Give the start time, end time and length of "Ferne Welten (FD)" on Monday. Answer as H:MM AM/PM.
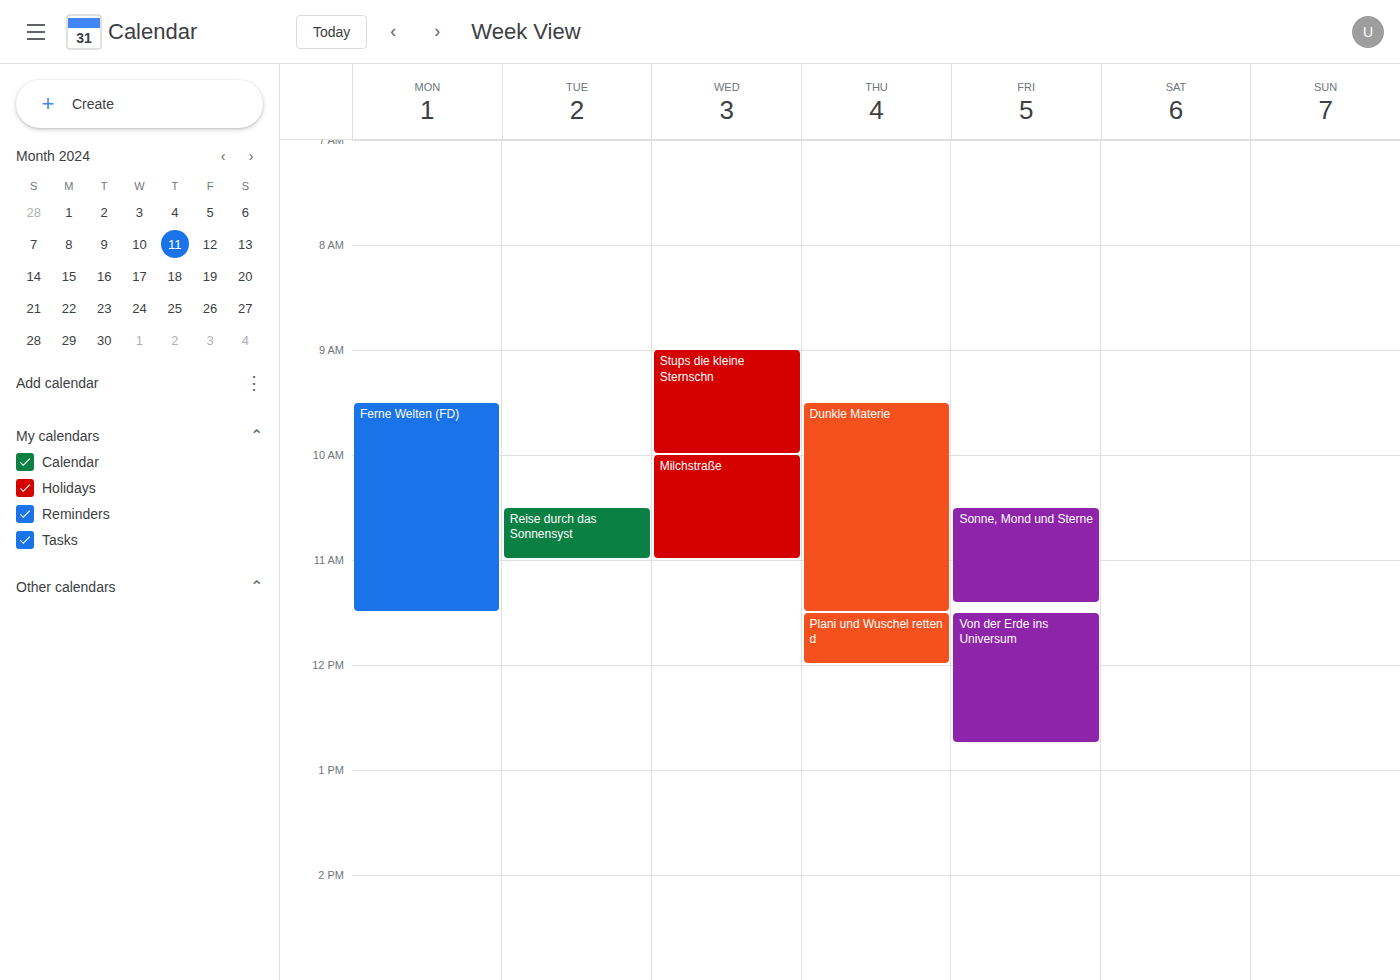
9:30 AM to 11:30 AM, 2 hours